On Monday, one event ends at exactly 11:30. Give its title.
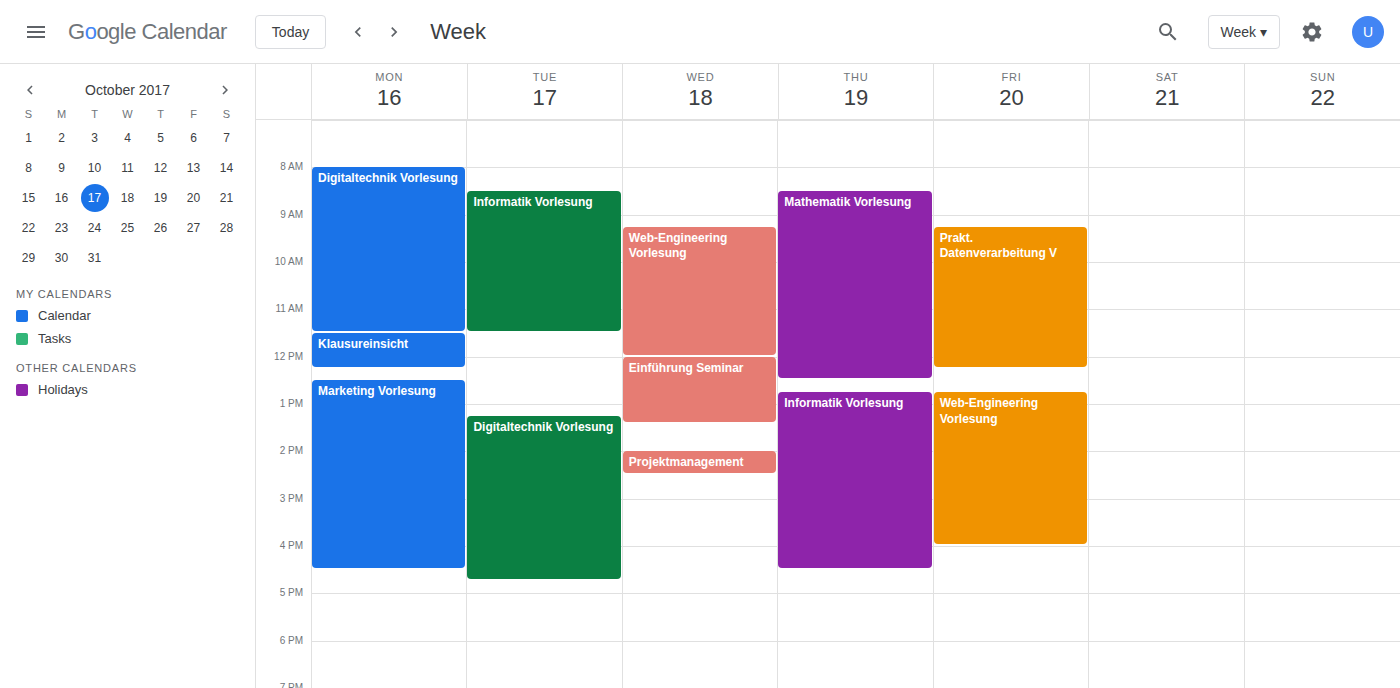
"Digitaltechnik Vorlesung"